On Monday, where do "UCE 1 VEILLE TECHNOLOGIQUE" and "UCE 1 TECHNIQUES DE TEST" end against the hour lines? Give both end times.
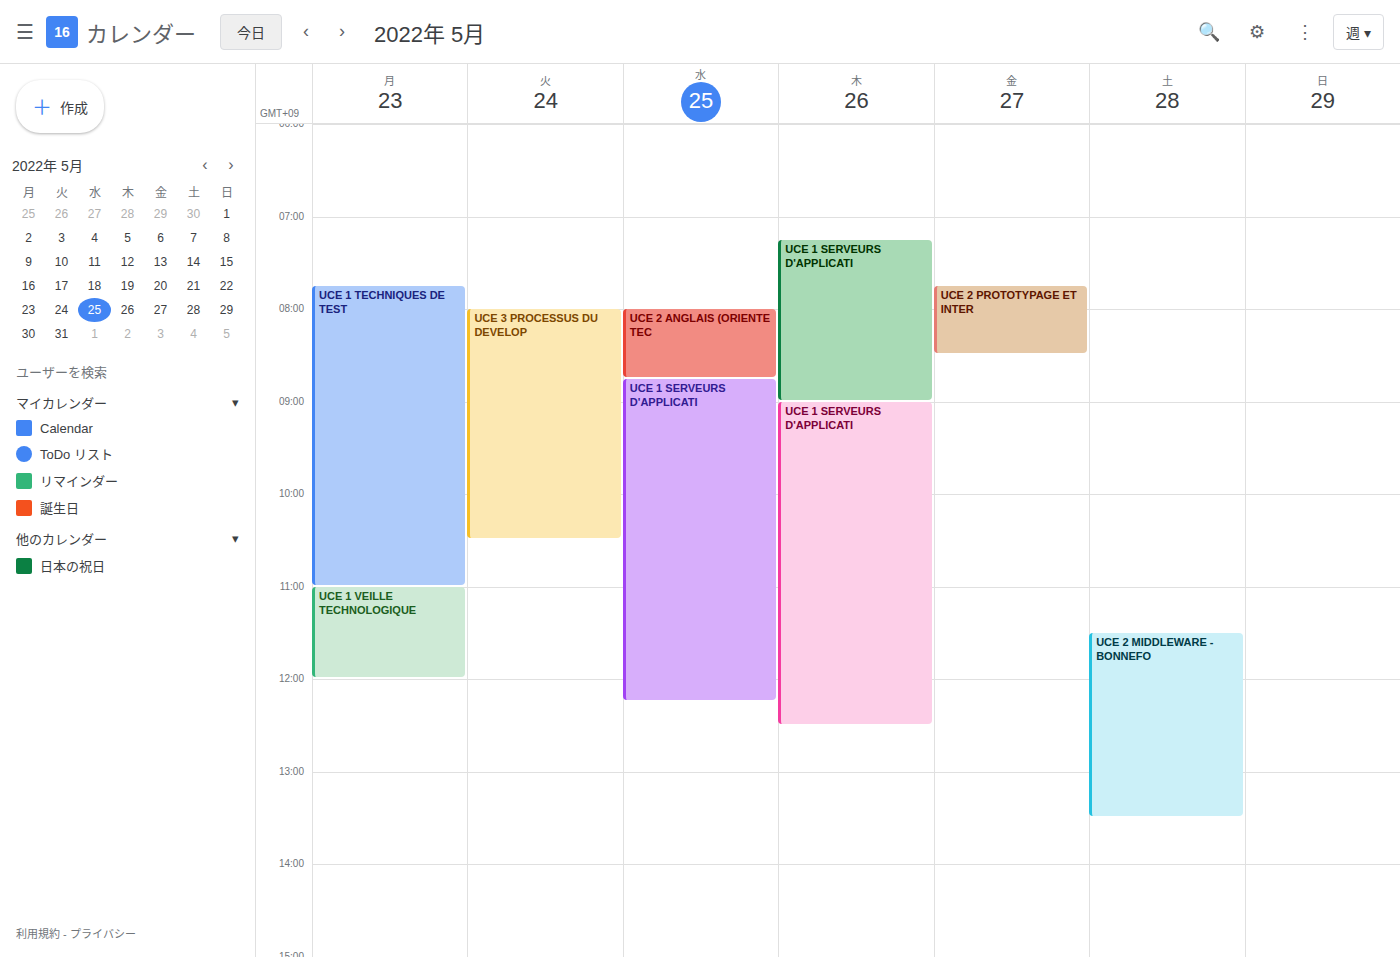
"UCE 1 VEILLE TECHNOLOGIQUE": 12:00 PM, exactly on the 12 PM line. "UCE 1 TECHNIQUES DE TEST": 11:00 AM, exactly on the 11 AM line.